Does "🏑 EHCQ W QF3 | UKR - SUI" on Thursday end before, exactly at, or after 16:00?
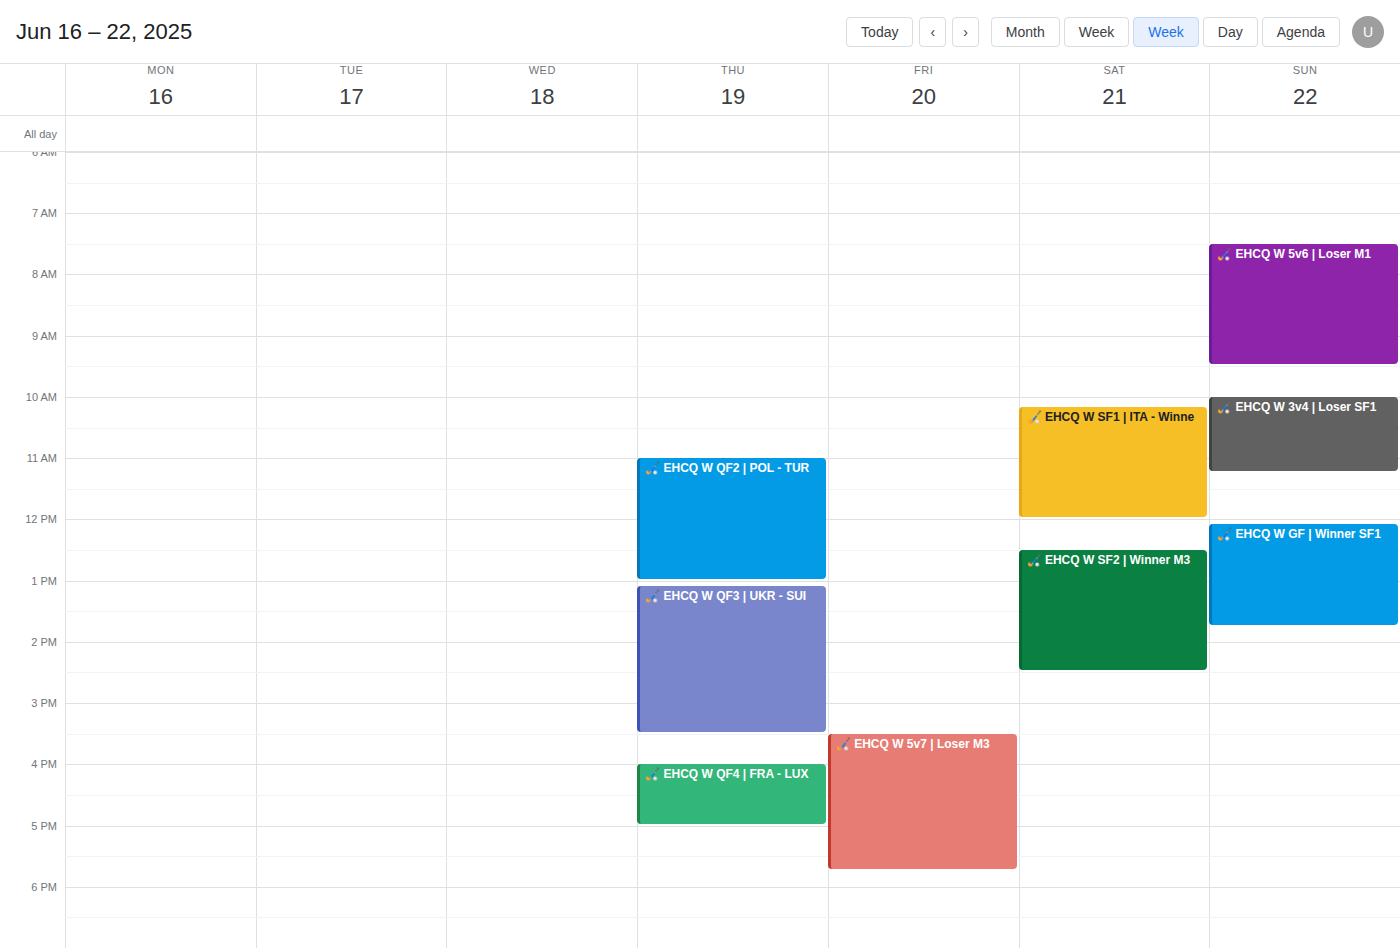
15:30 -- before 16:00, 30 minutes above the 16:00 line.